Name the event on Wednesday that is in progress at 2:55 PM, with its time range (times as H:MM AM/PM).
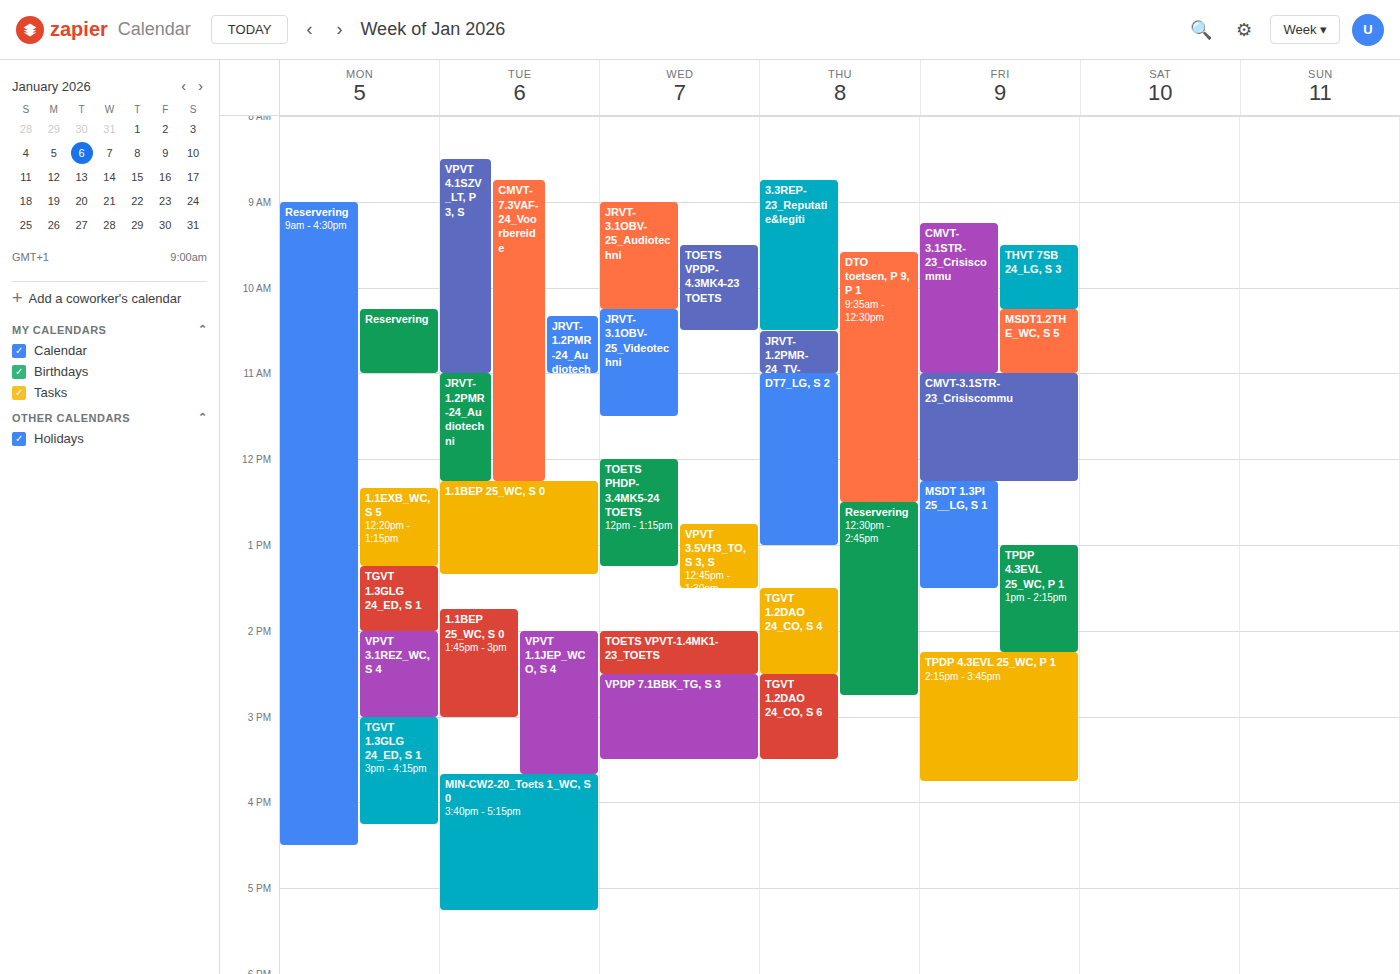
"VPDP 7.1BBK_TG, S 3", 2:30 PM to 3:30 PM